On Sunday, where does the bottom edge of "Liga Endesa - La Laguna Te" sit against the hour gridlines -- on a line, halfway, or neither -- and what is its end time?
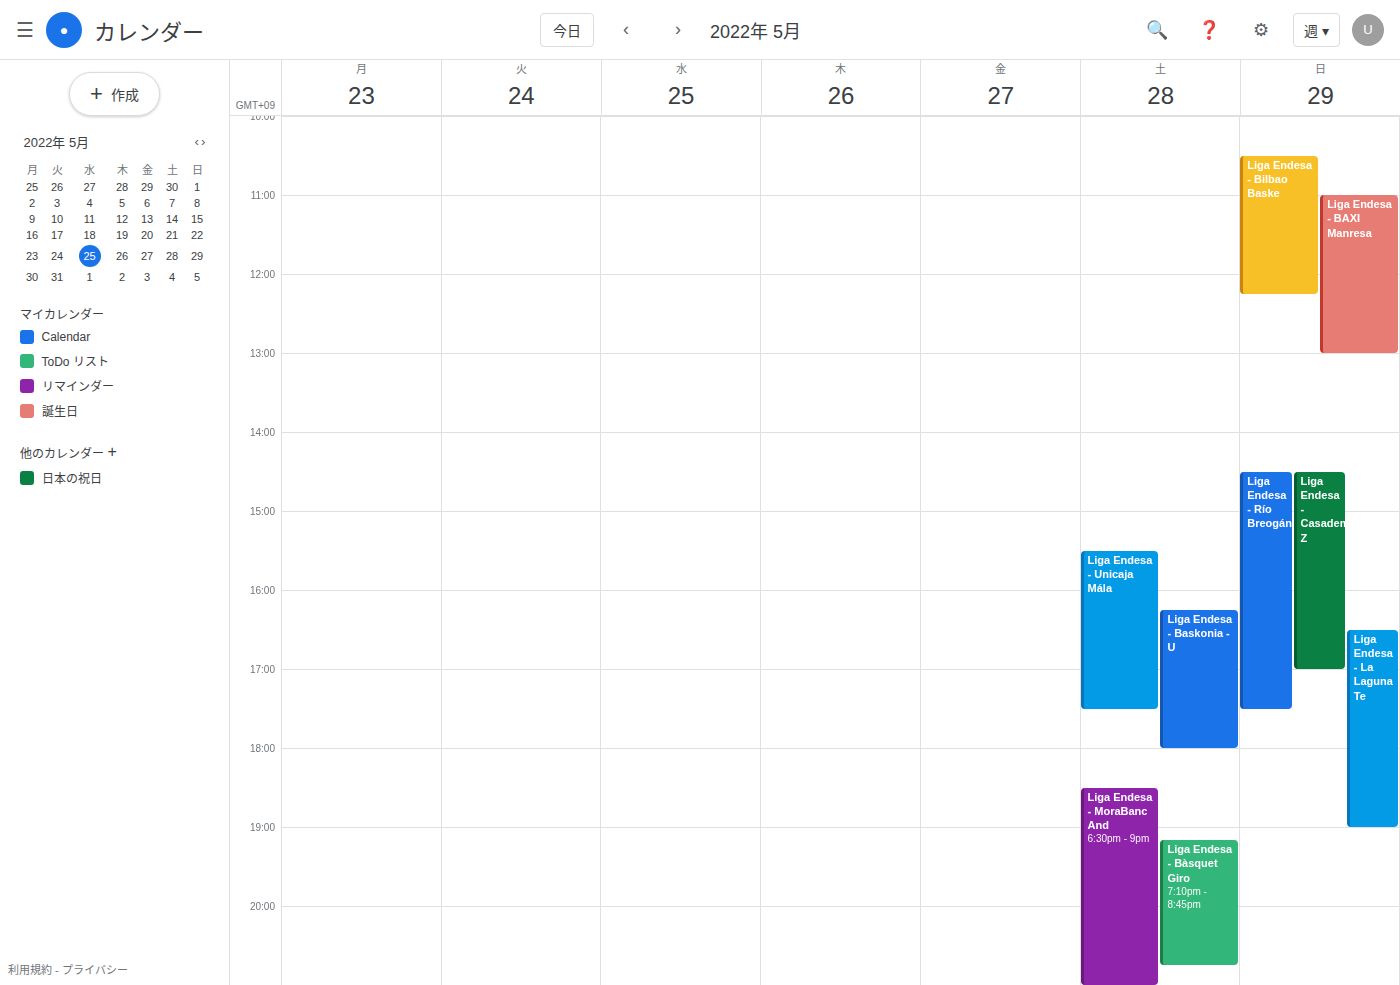
7:00 PM -- exactly on the 7 PM line.